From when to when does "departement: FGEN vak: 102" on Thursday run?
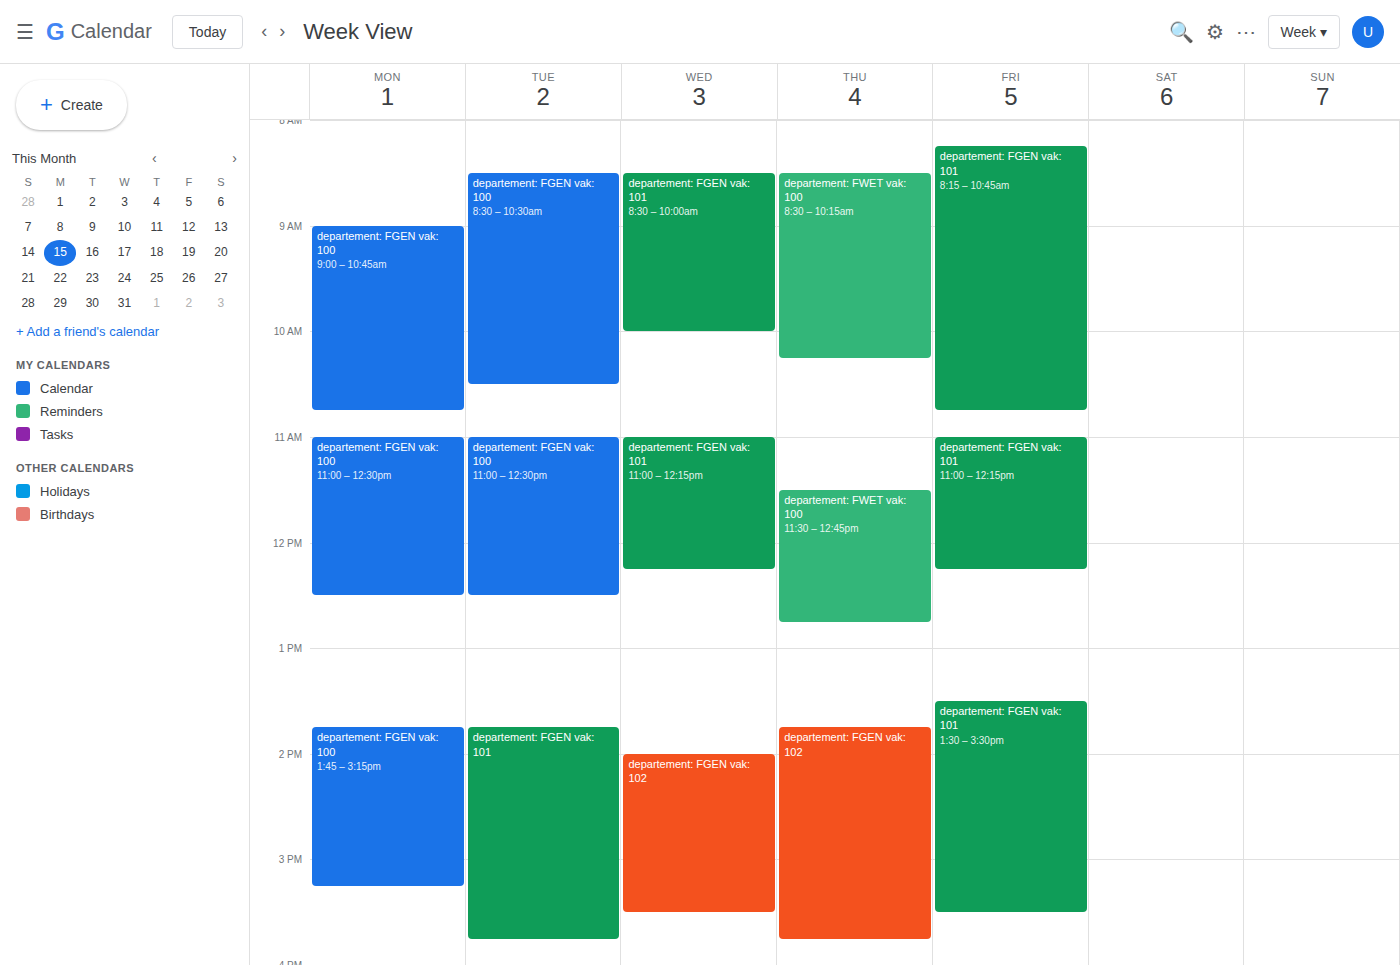
1:45 PM to 3:45 PM